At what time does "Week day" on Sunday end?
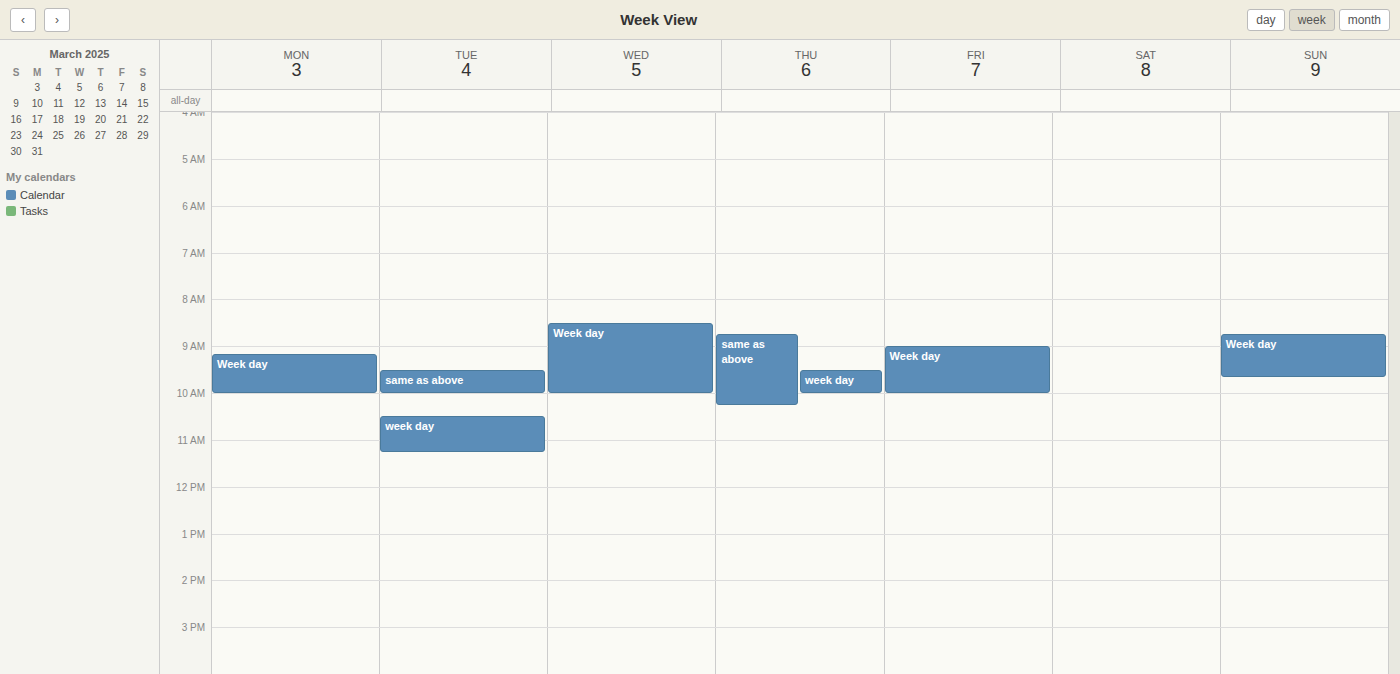
9:40 AM